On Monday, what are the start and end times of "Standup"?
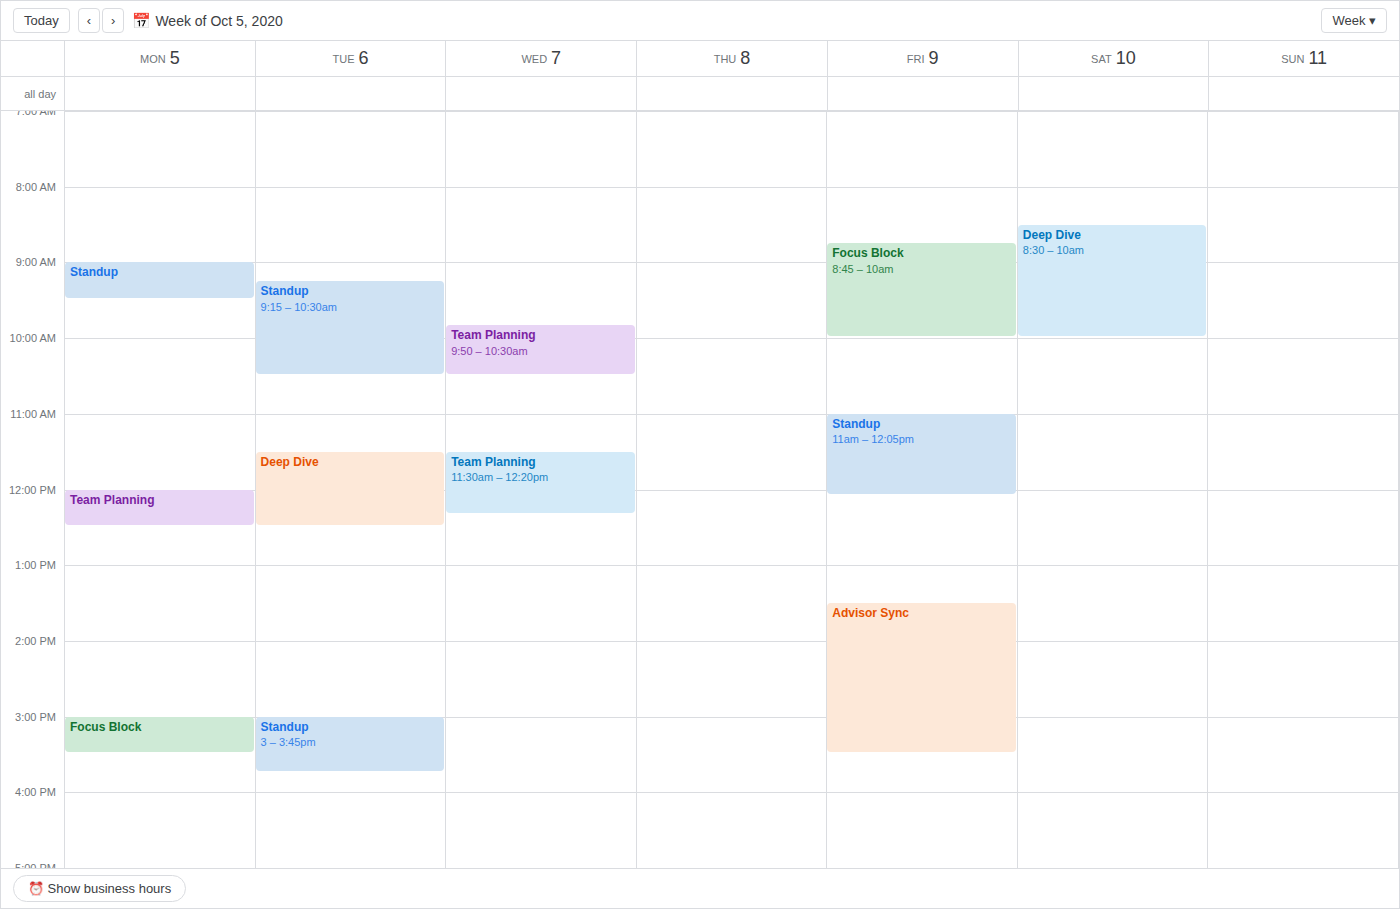
9:00 AM to 9:30 AM